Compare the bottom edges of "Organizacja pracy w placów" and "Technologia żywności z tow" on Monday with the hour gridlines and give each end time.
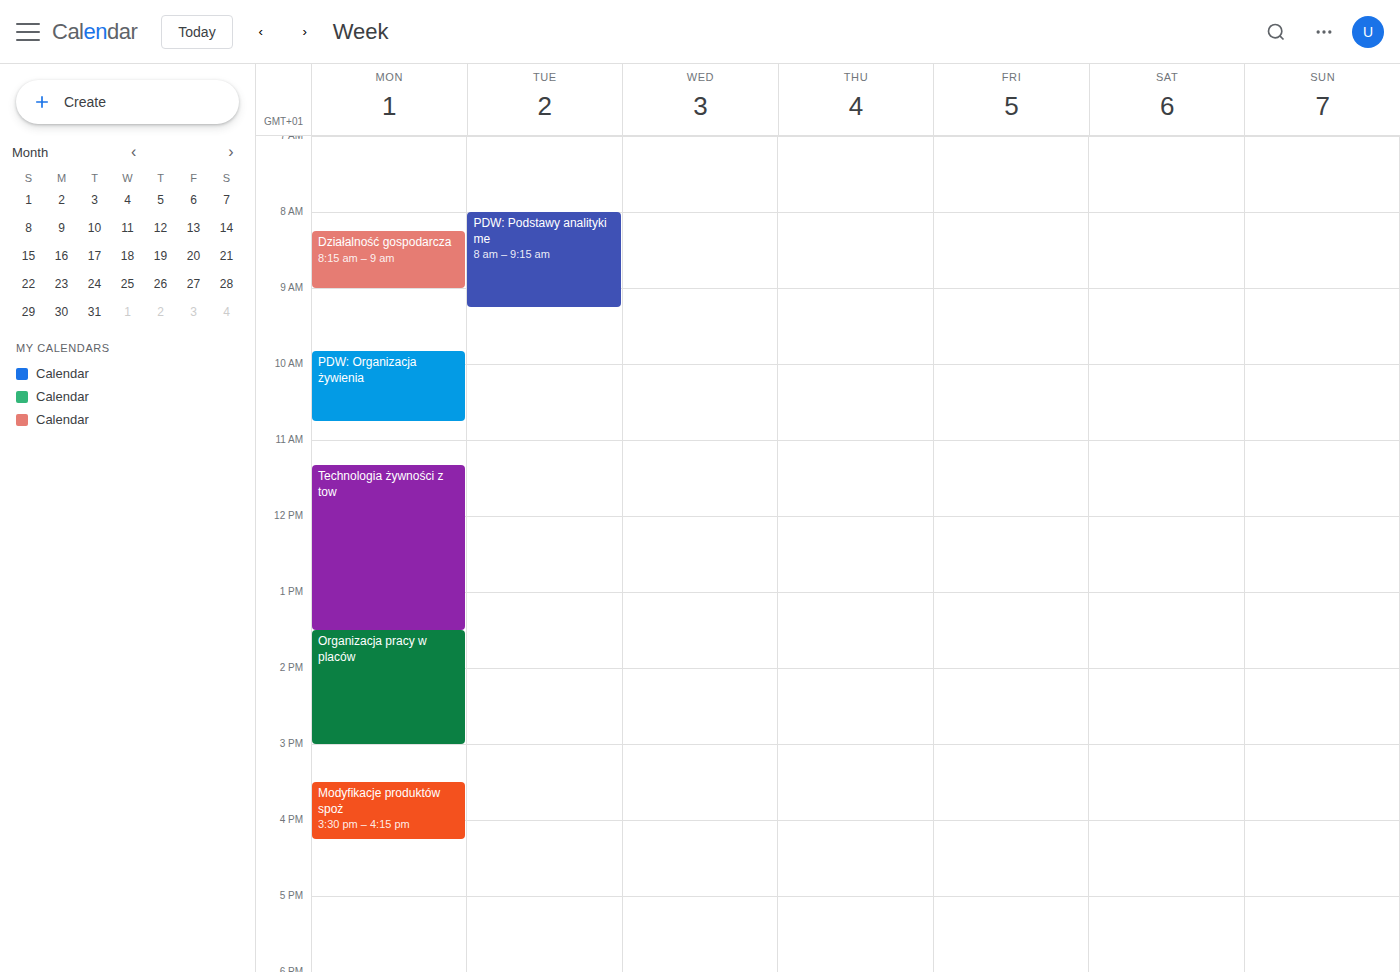
"Organizacja pracy w placów": 3:00 PM, exactly on the 3 PM line. "Technologia żywności z tow": 1:30 PM, halfway between the 1 PM and 2 PM lines.